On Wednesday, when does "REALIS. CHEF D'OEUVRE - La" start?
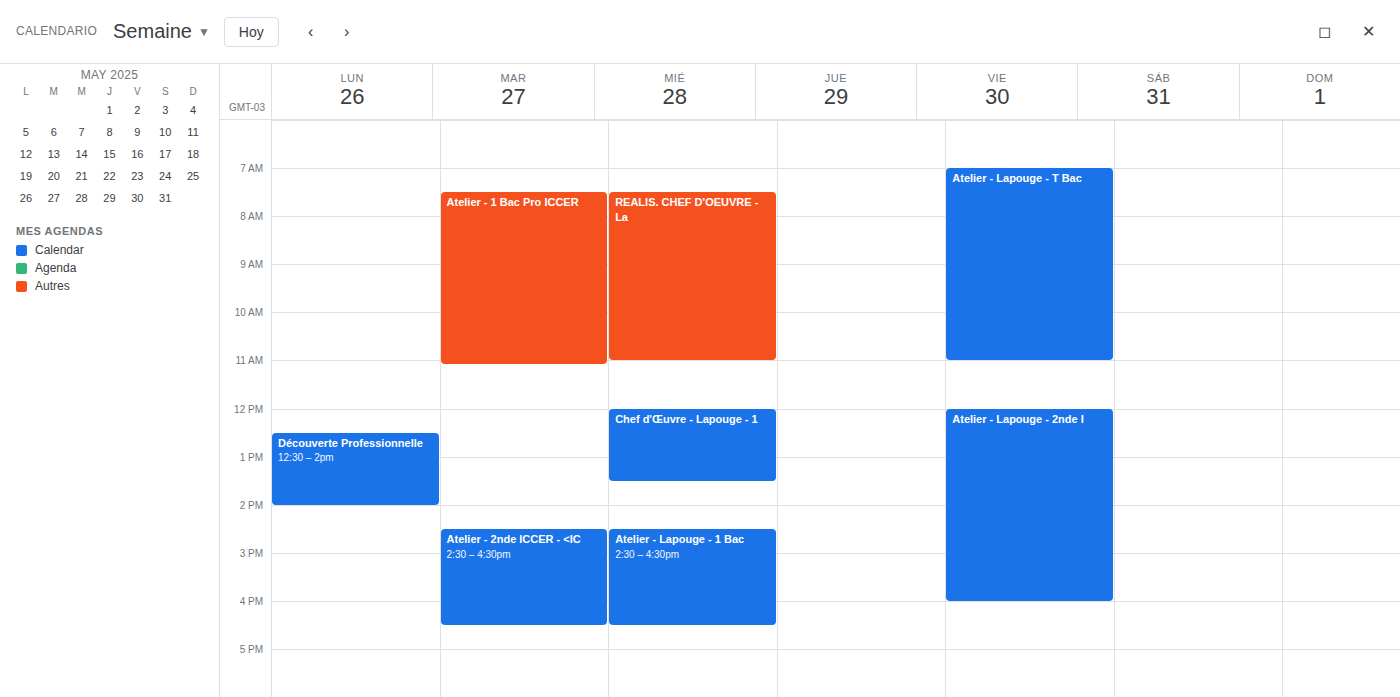
7:30 AM